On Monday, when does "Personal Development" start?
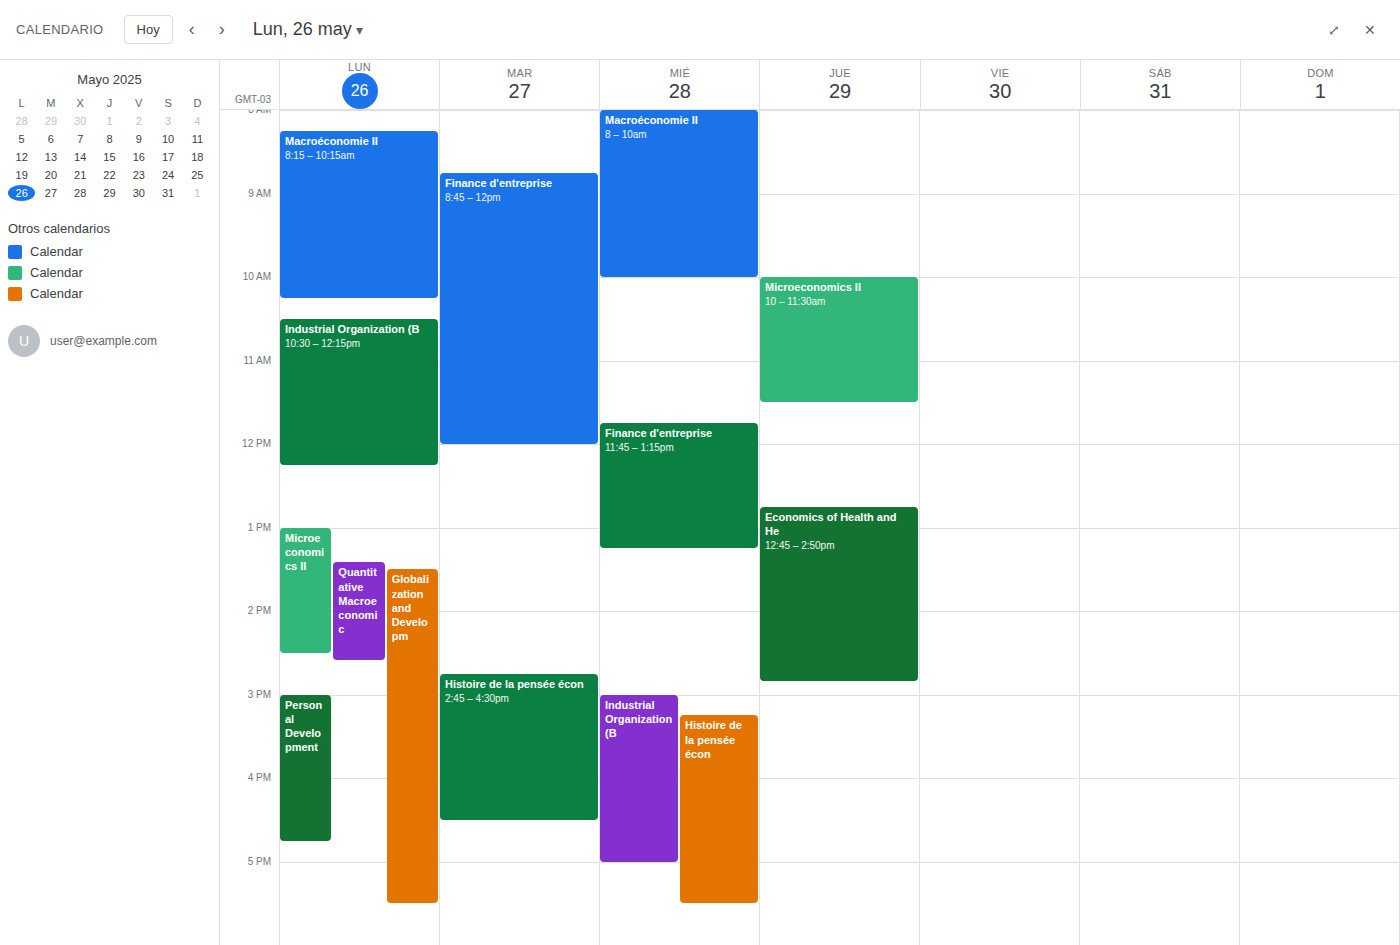
3:00 PM